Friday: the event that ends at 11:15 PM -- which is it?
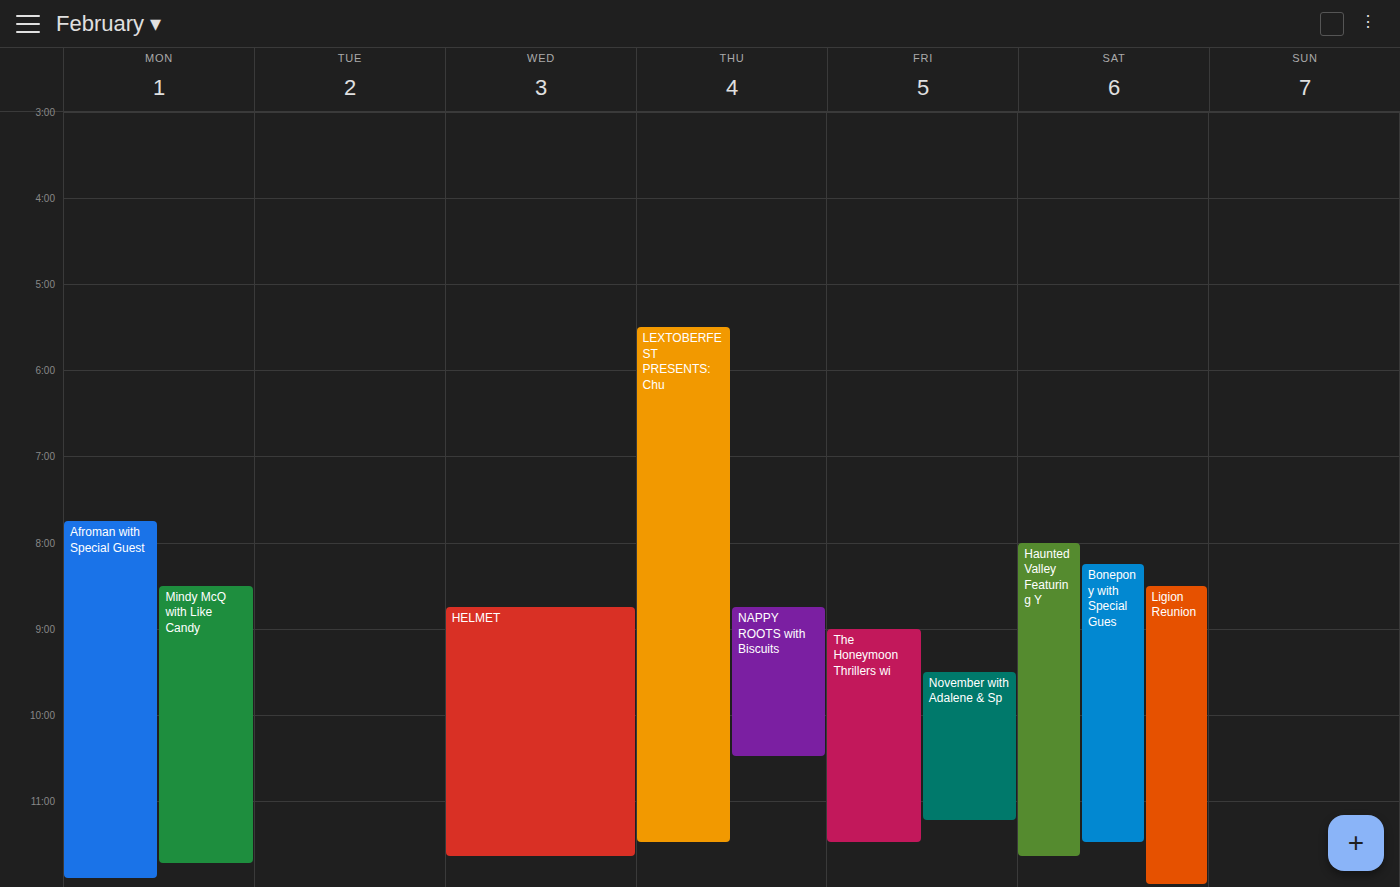
"November with Adalene & Sp"